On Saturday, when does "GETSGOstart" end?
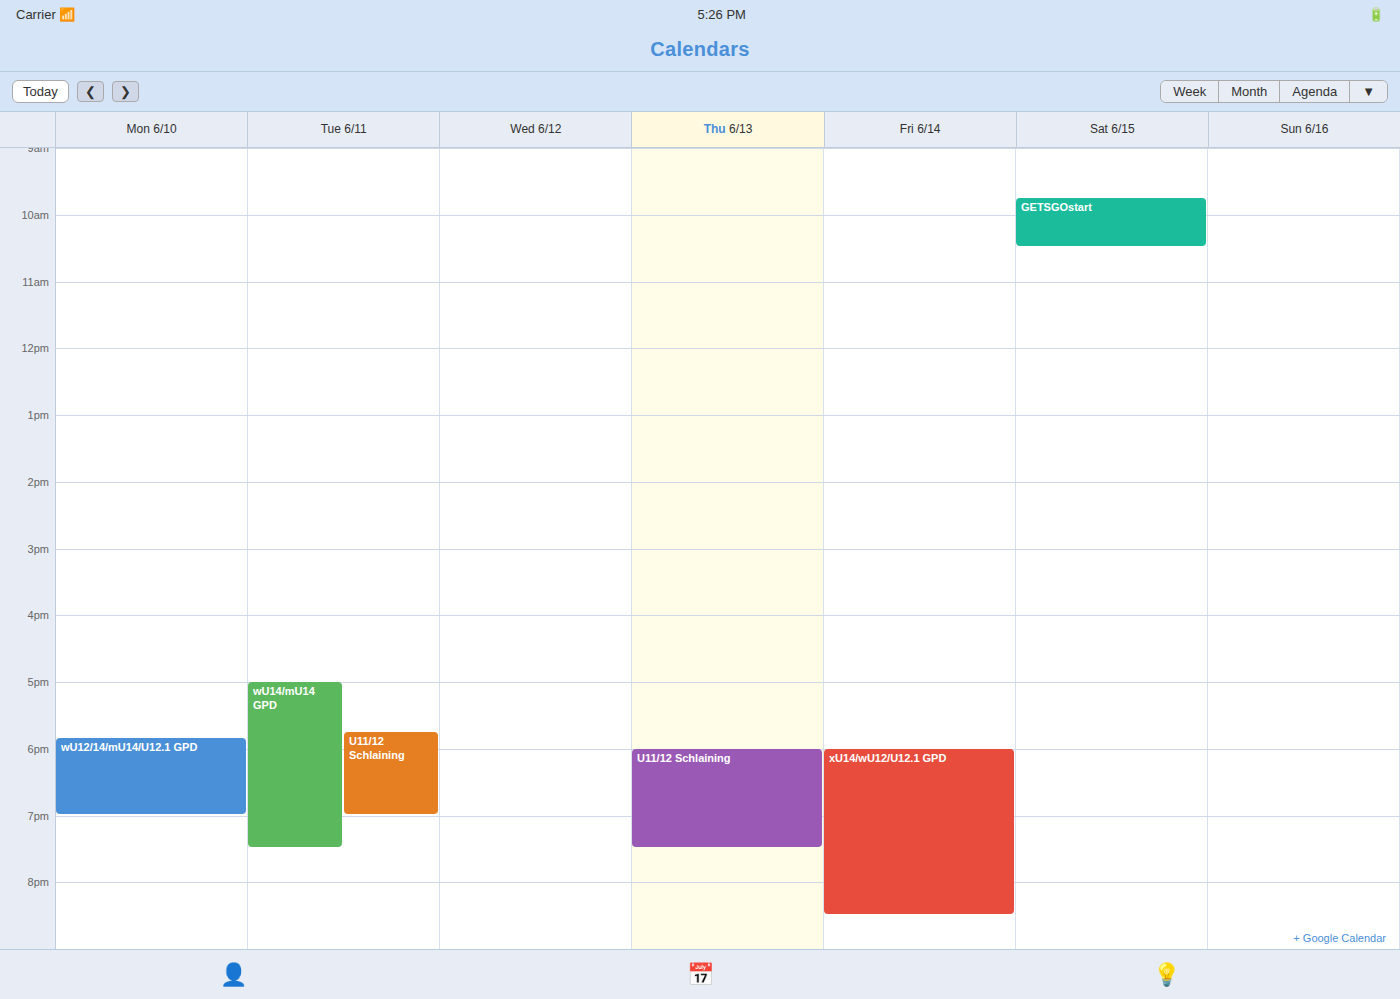
10:30